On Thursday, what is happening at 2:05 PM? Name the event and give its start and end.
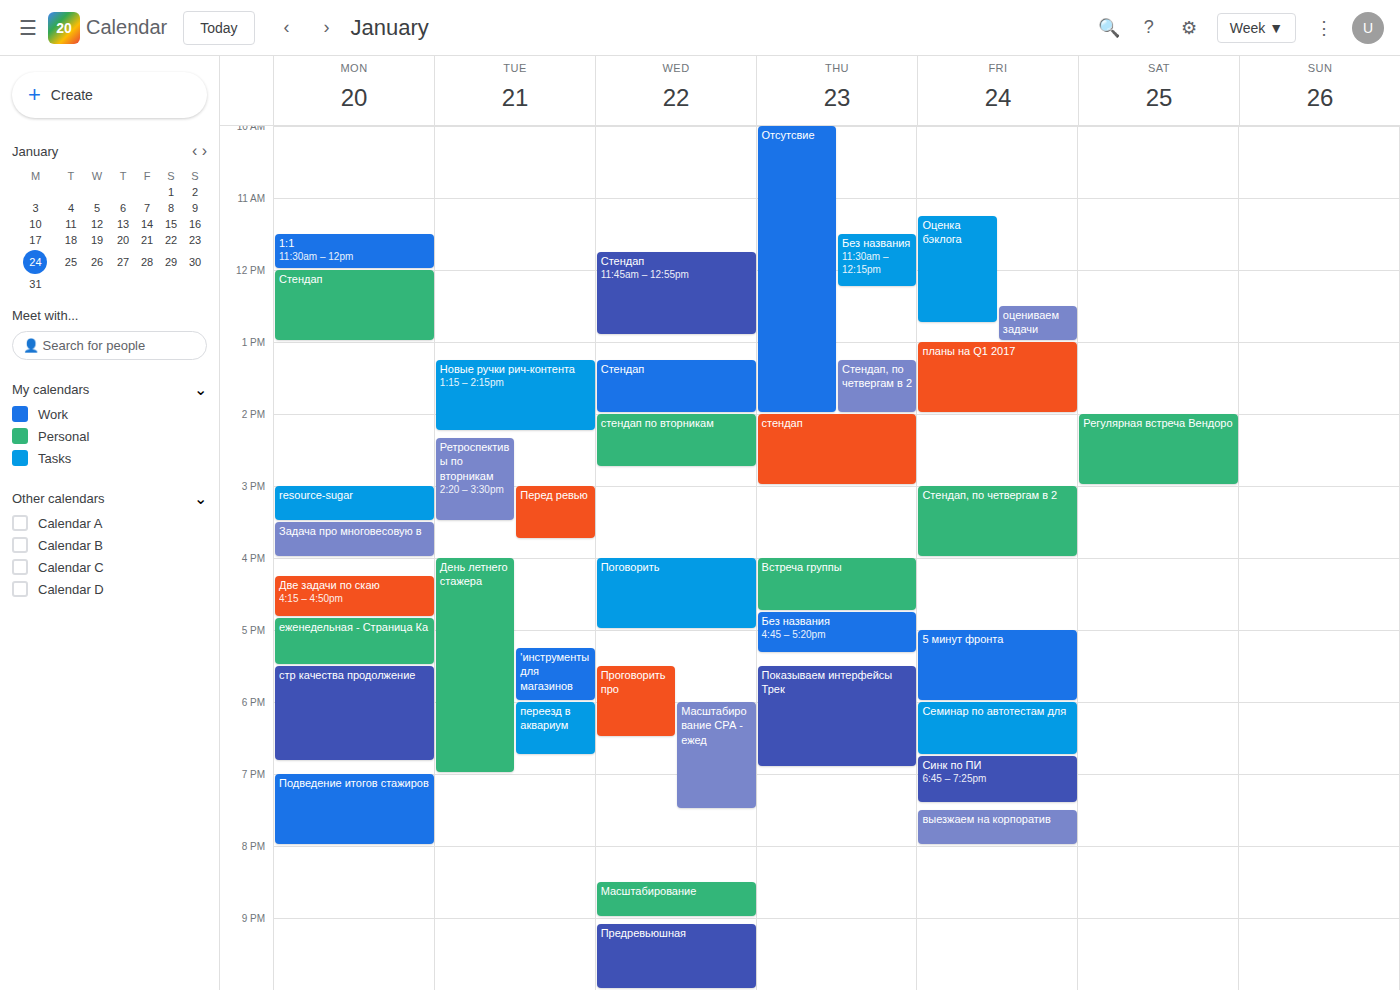
"стендап", 2:00 PM to 3:00 PM